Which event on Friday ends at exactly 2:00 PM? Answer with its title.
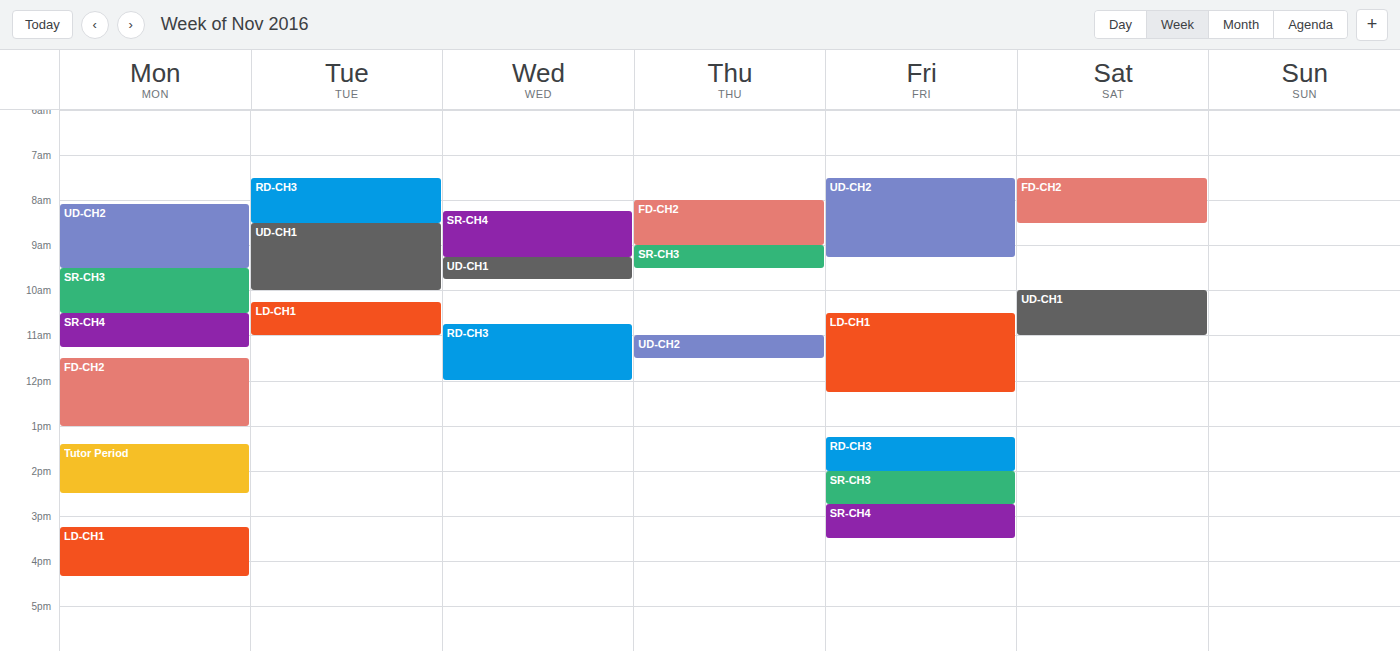
"RD-CH3"